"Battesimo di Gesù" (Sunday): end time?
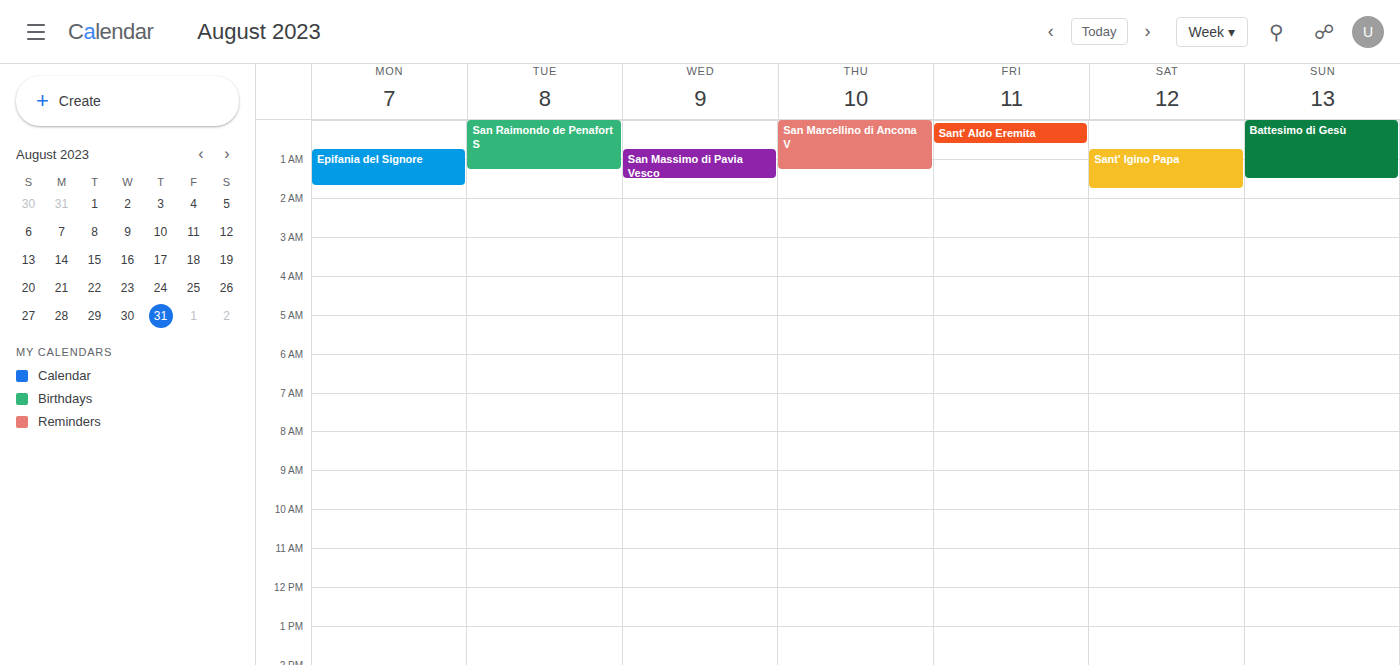
1:30 AM